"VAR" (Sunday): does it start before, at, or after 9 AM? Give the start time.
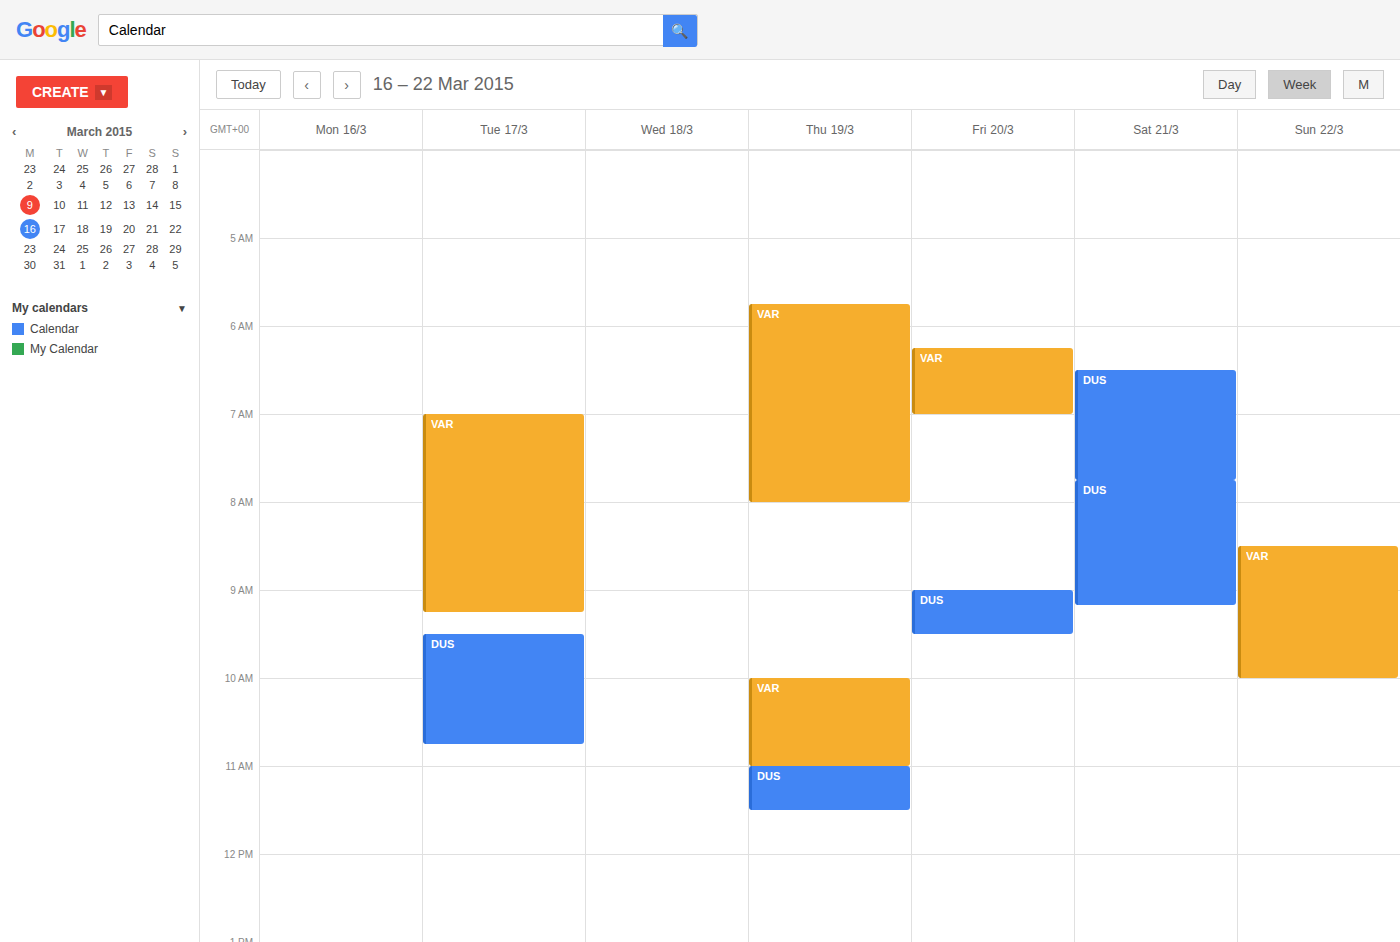
8:30 AM -- before 9 AM, 30 minutes above the 9 AM line.